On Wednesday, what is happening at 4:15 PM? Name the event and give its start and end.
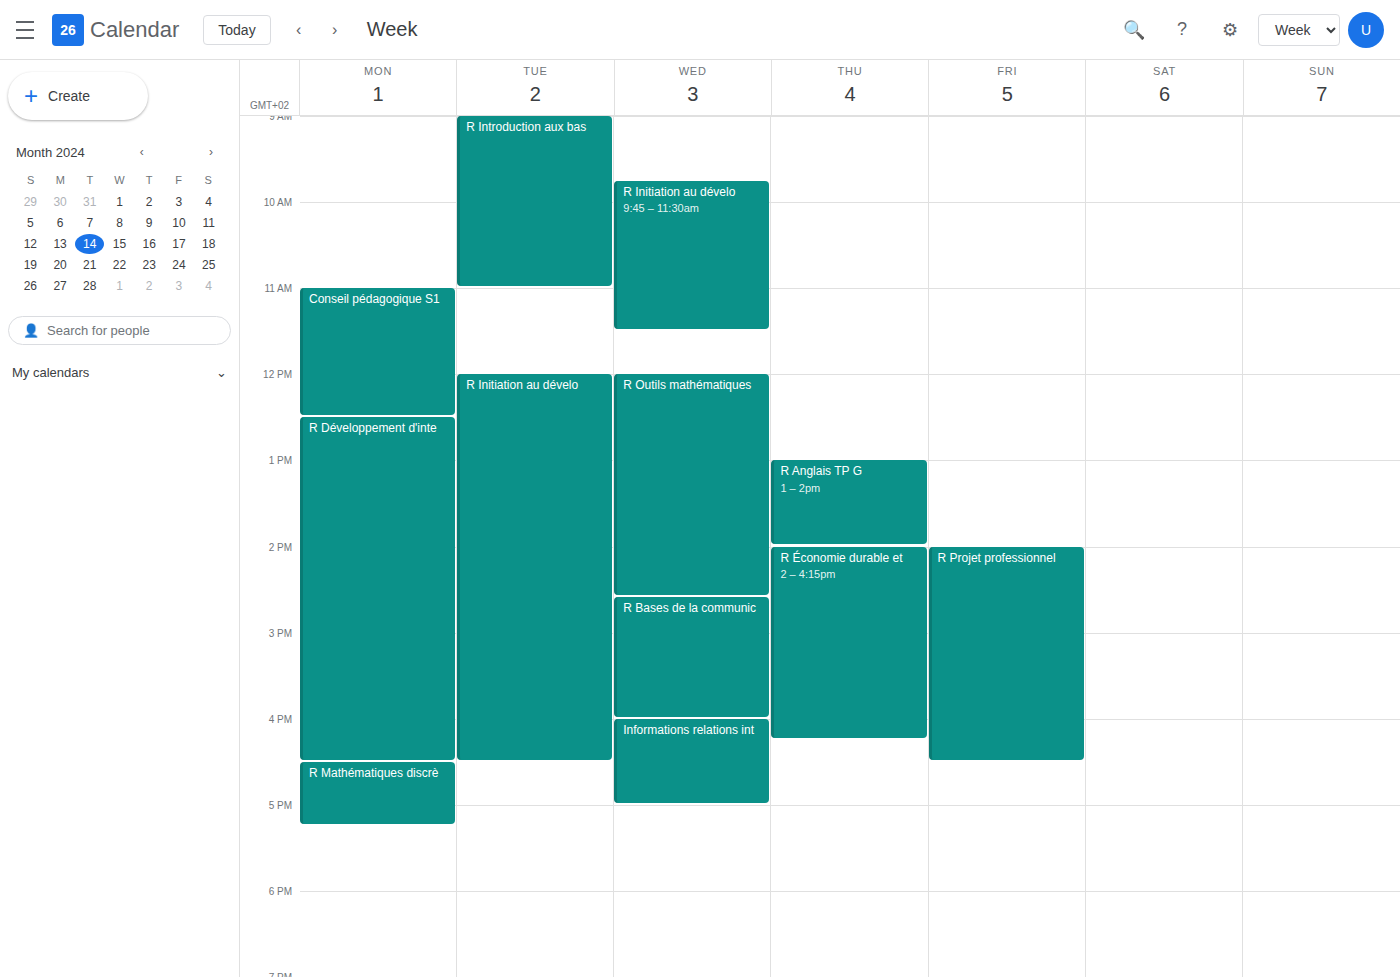
"Informations relations int", 4:00 PM to 5:00 PM